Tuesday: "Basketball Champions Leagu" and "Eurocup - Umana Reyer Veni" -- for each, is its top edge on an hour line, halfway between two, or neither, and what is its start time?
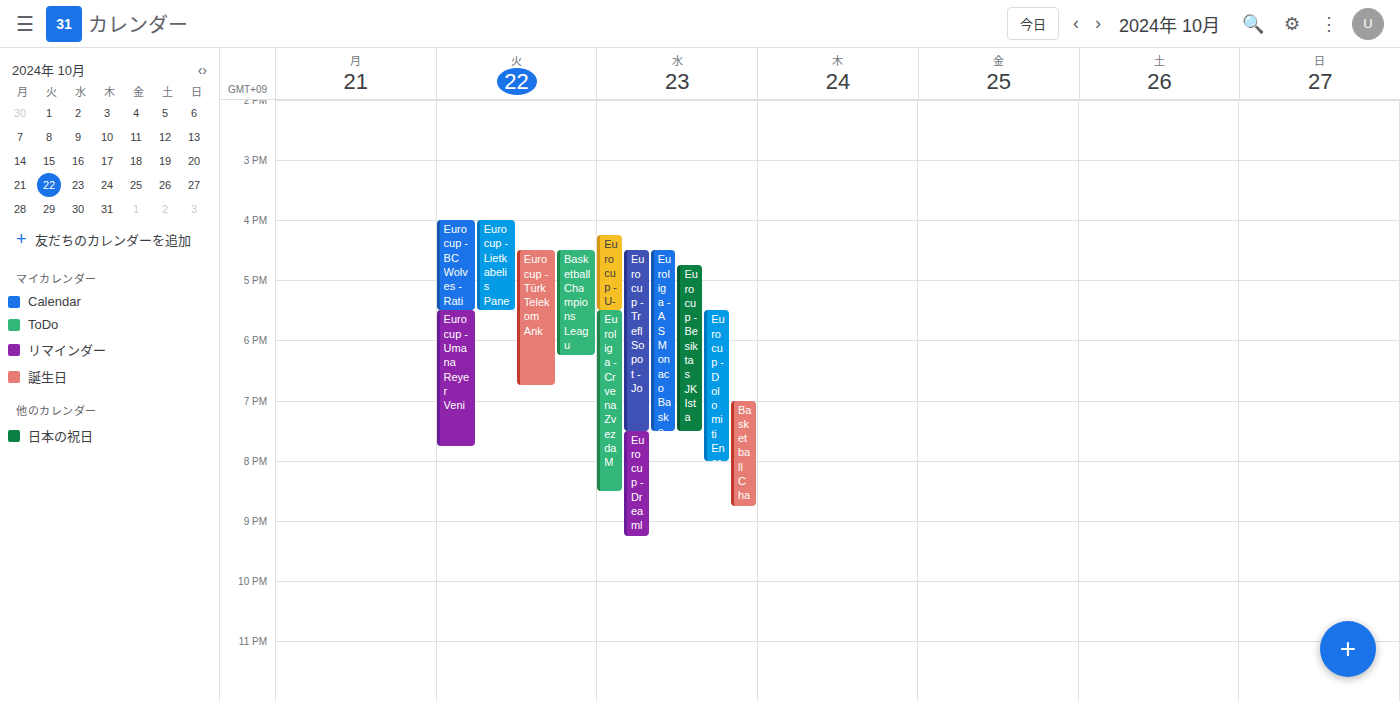
"Basketball Champions Leagu": 4:30 PM, halfway between the 4 PM and 5 PM lines. "Eurocup - Umana Reyer Veni": 5:30 PM, halfway between the 5 PM and 6 PM lines.